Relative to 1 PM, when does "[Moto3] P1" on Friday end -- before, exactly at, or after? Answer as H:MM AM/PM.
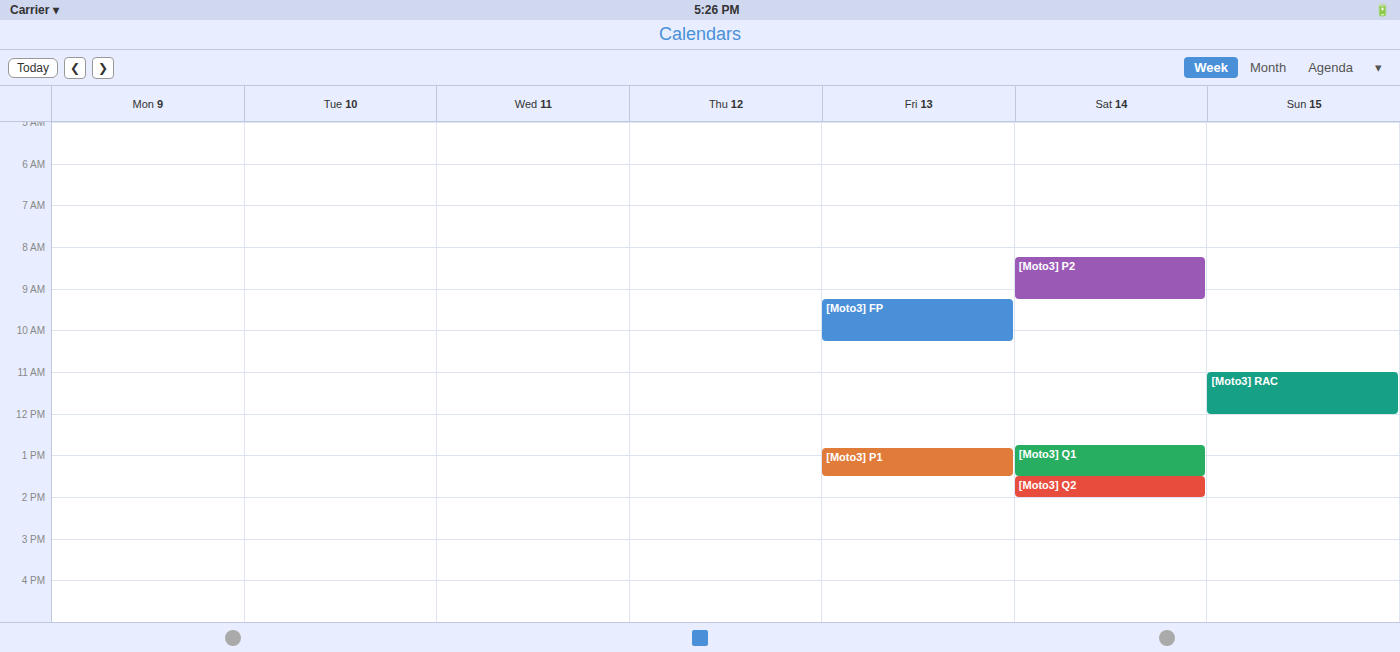
1:30 PM -- after 1 PM, 30 minutes below the 1 PM line.